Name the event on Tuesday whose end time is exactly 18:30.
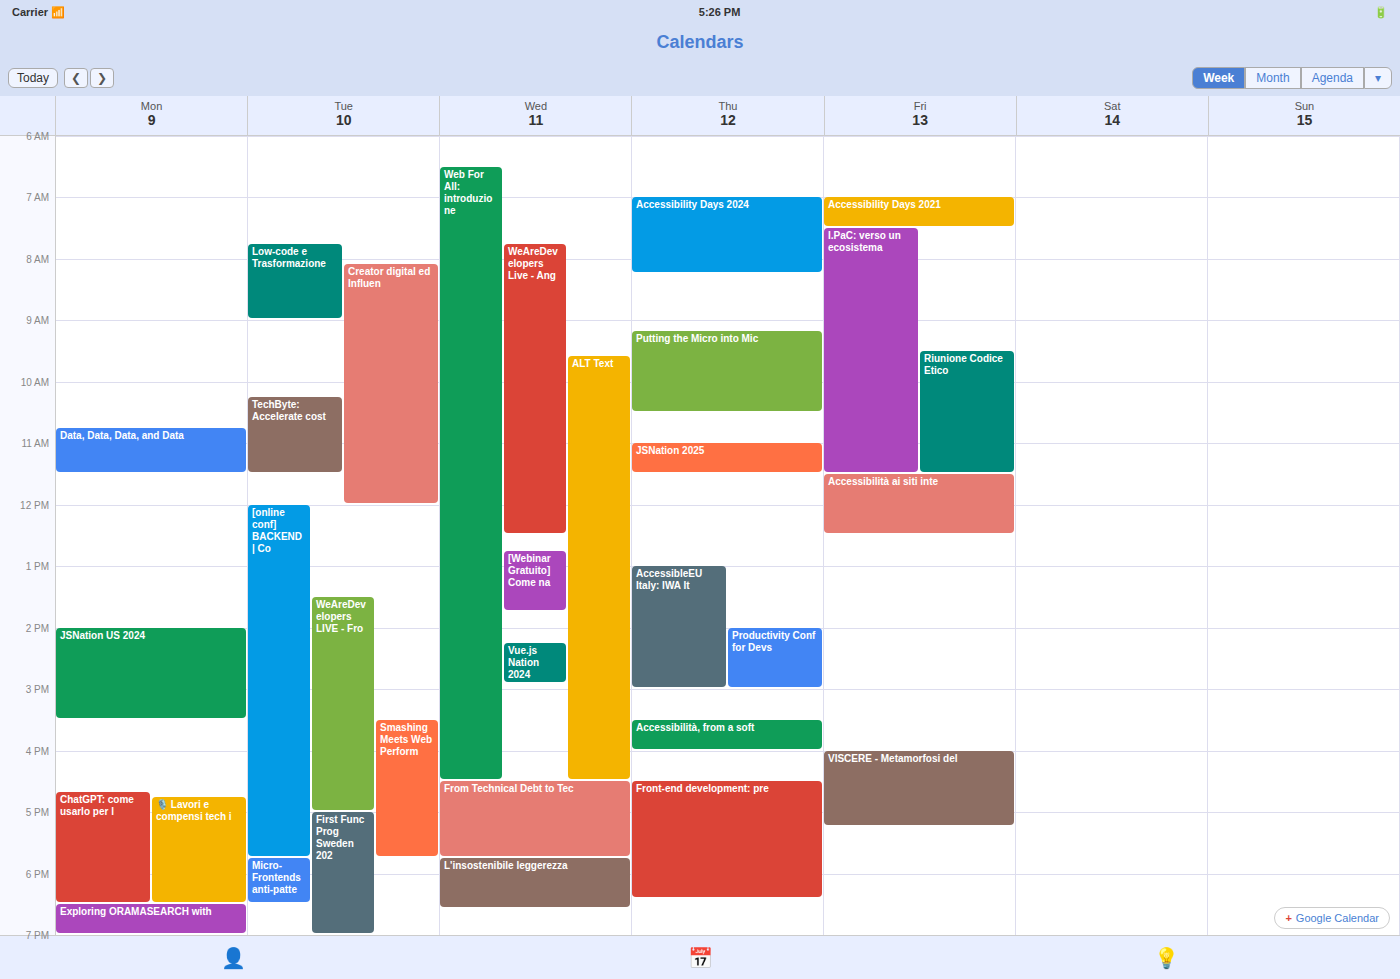
"Micro-Frontends anti-patte"